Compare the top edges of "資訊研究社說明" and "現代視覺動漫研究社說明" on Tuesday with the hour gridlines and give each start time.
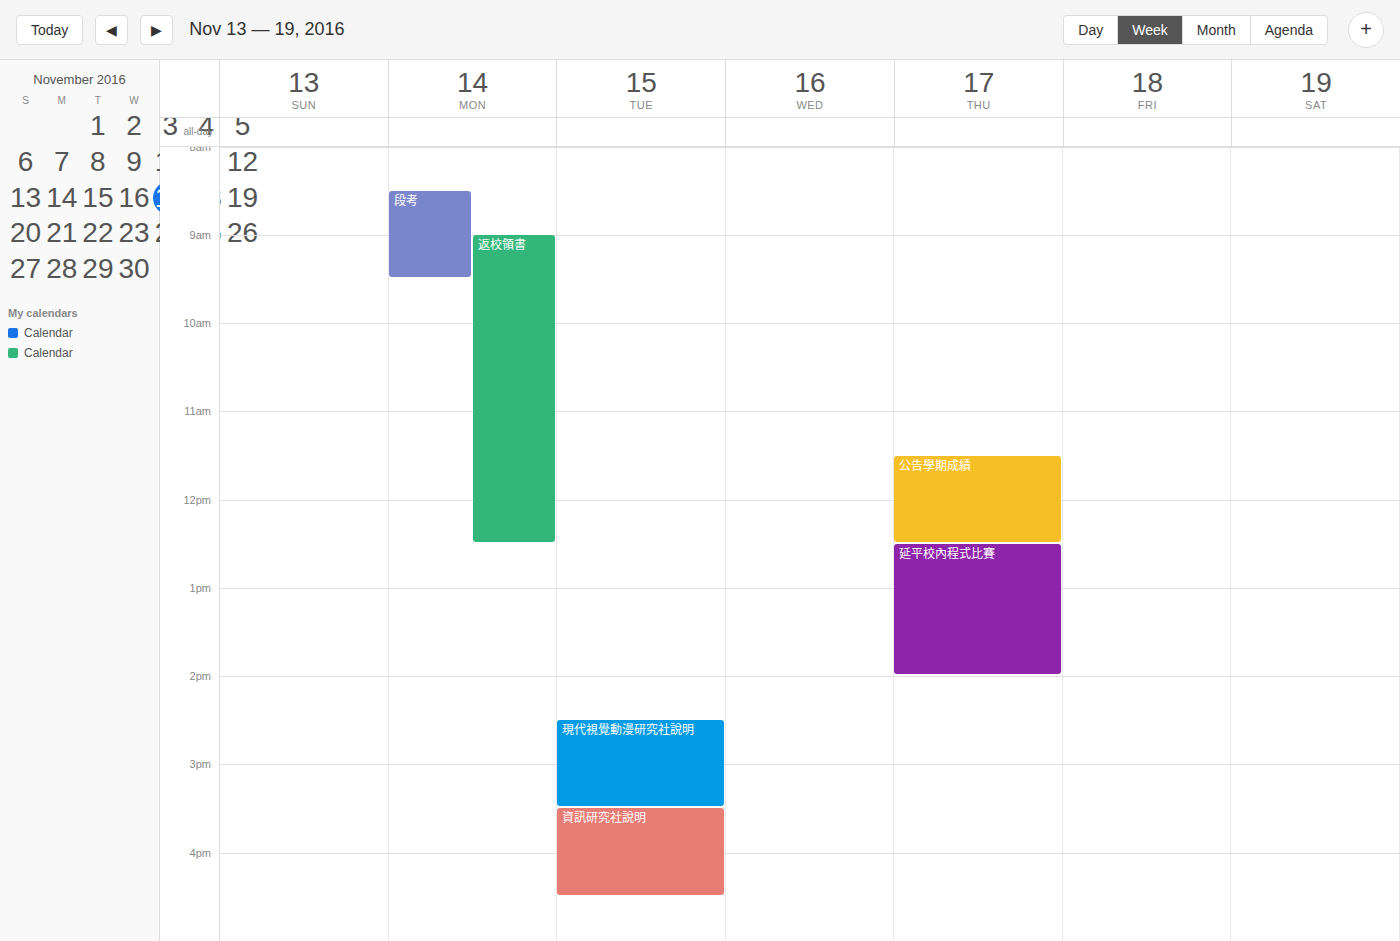
"資訊研究社說明": 3:30 PM, halfway between the 3 PM and 4 PM lines. "現代視覺動漫研究社說明": 2:30 PM, halfway between the 2 PM and 3 PM lines.